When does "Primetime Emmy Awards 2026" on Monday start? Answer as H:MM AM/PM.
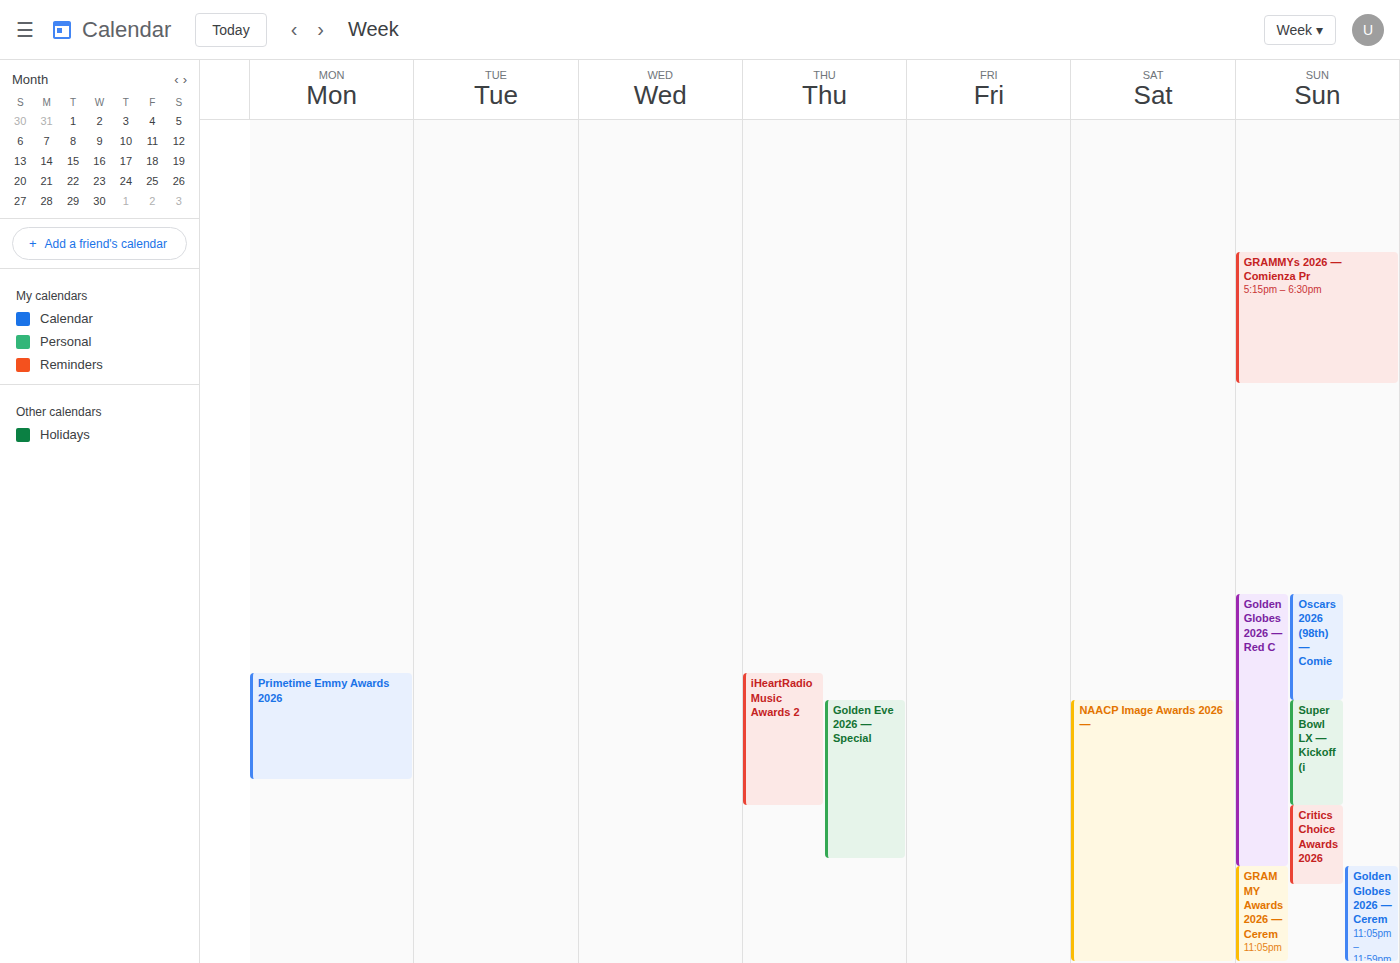
9:15 PM